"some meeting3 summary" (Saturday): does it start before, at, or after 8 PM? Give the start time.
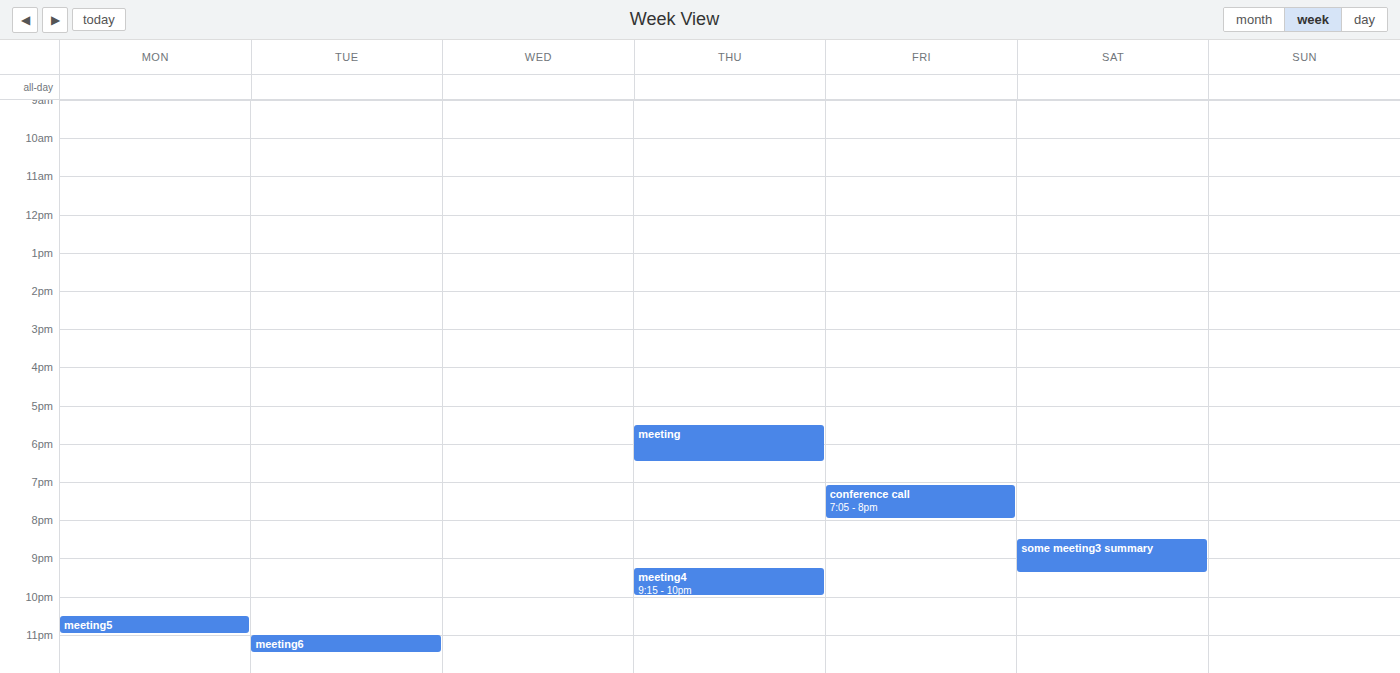
8:30 PM -- after 8 PM, 30 minutes below the 8 PM line.